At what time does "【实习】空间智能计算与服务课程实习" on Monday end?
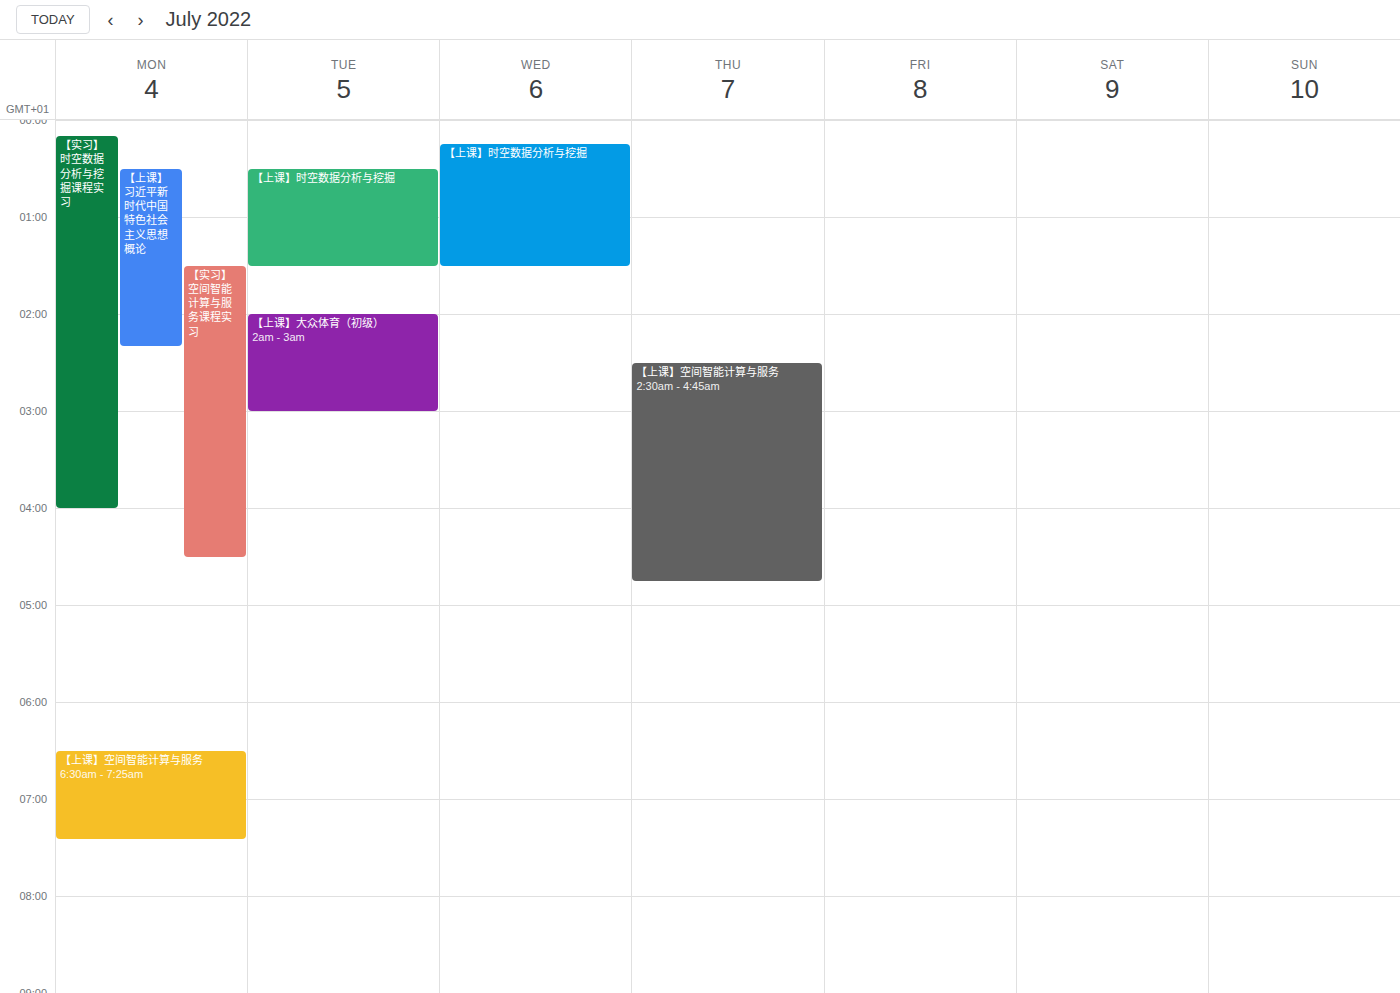
4:30 AM